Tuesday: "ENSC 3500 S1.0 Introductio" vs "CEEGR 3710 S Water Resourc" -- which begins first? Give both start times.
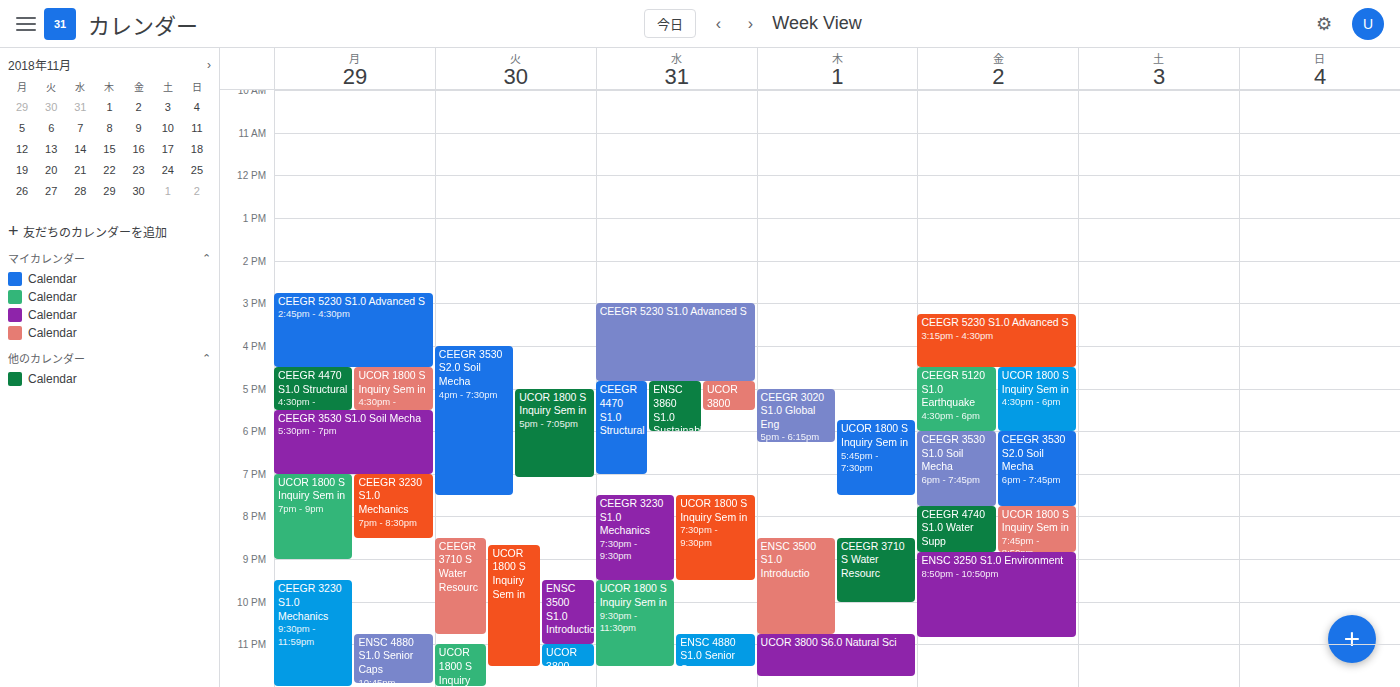
"CEEGR 3710 S Water Resourc" 8:30 PM; "ENSC 3500 S1.0 Introductio" 9:30 PM.